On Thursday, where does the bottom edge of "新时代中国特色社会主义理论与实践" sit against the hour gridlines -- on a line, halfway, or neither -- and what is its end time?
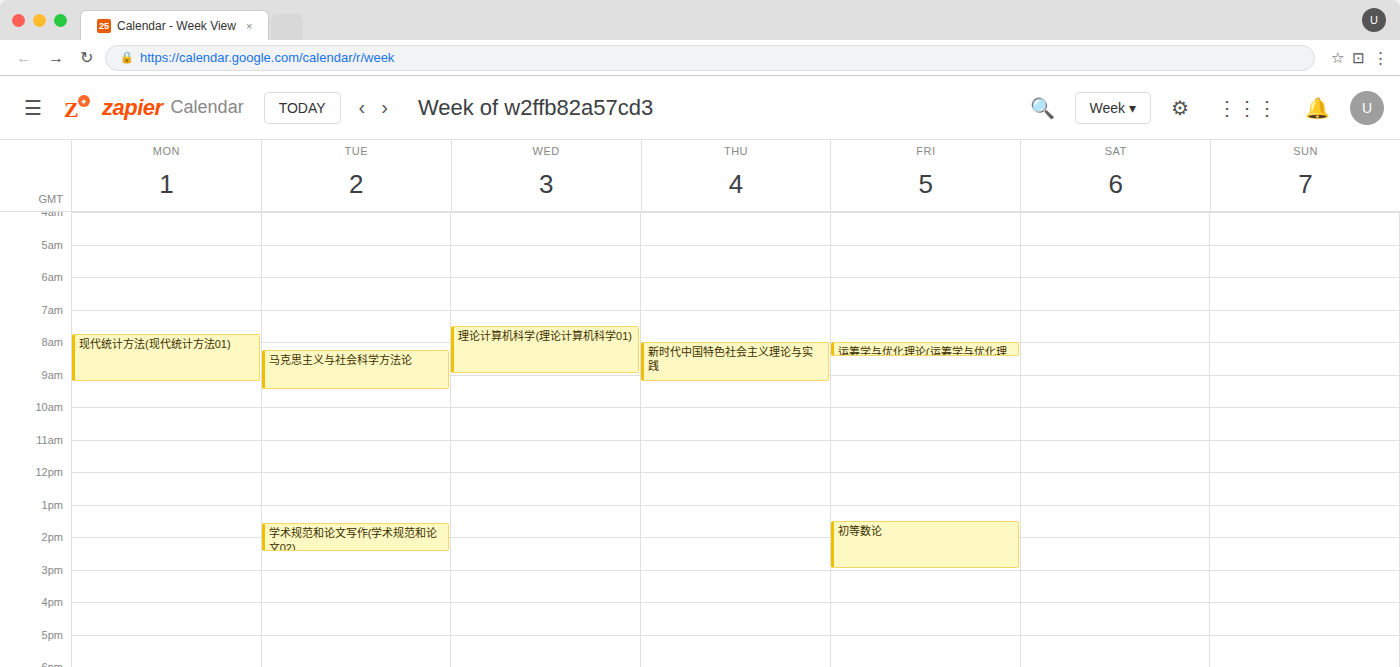
9:15 AM -- neither: a quarter of the way from the 9 AM line to the 10 AM line.